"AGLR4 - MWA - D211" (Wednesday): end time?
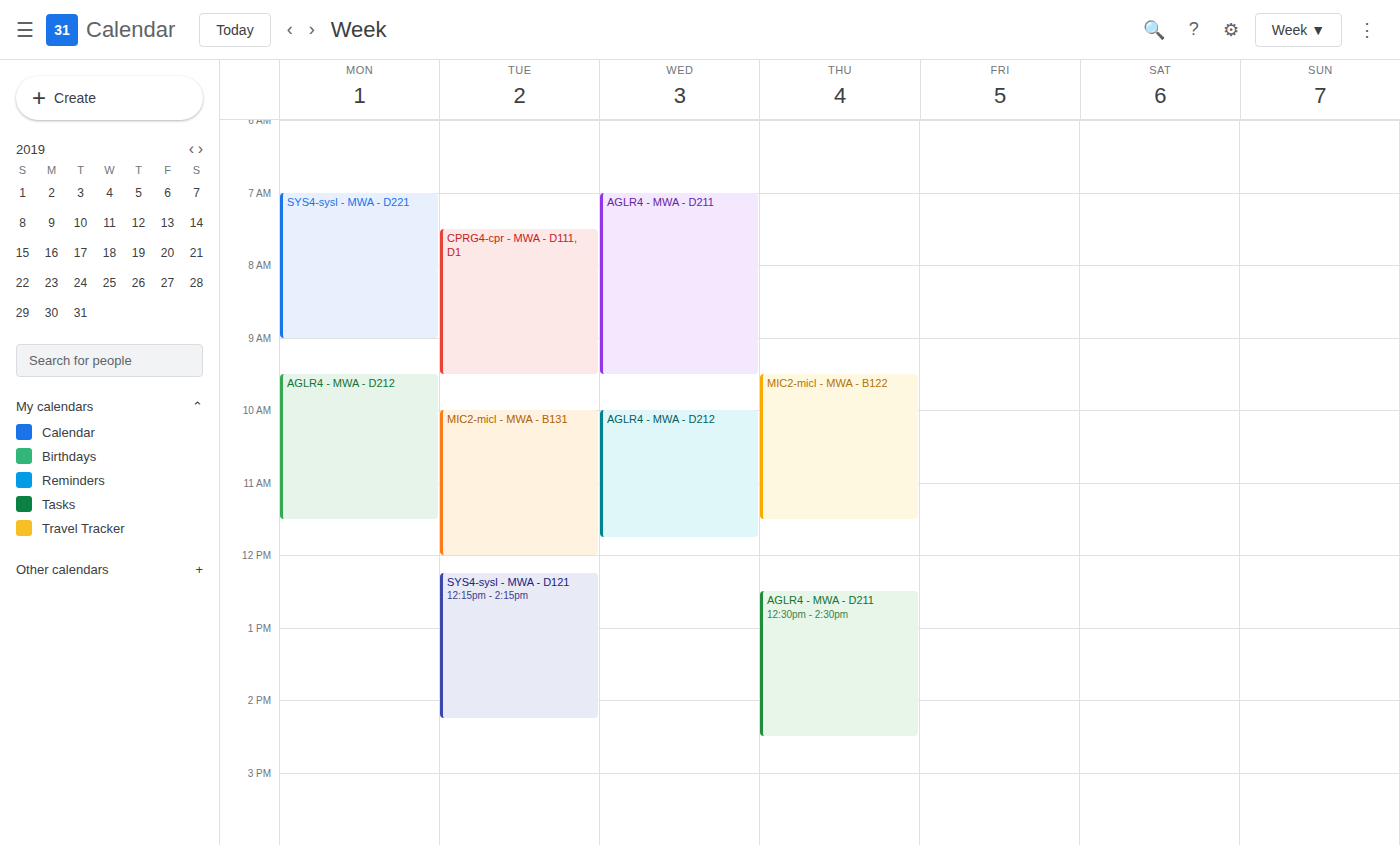
09:30